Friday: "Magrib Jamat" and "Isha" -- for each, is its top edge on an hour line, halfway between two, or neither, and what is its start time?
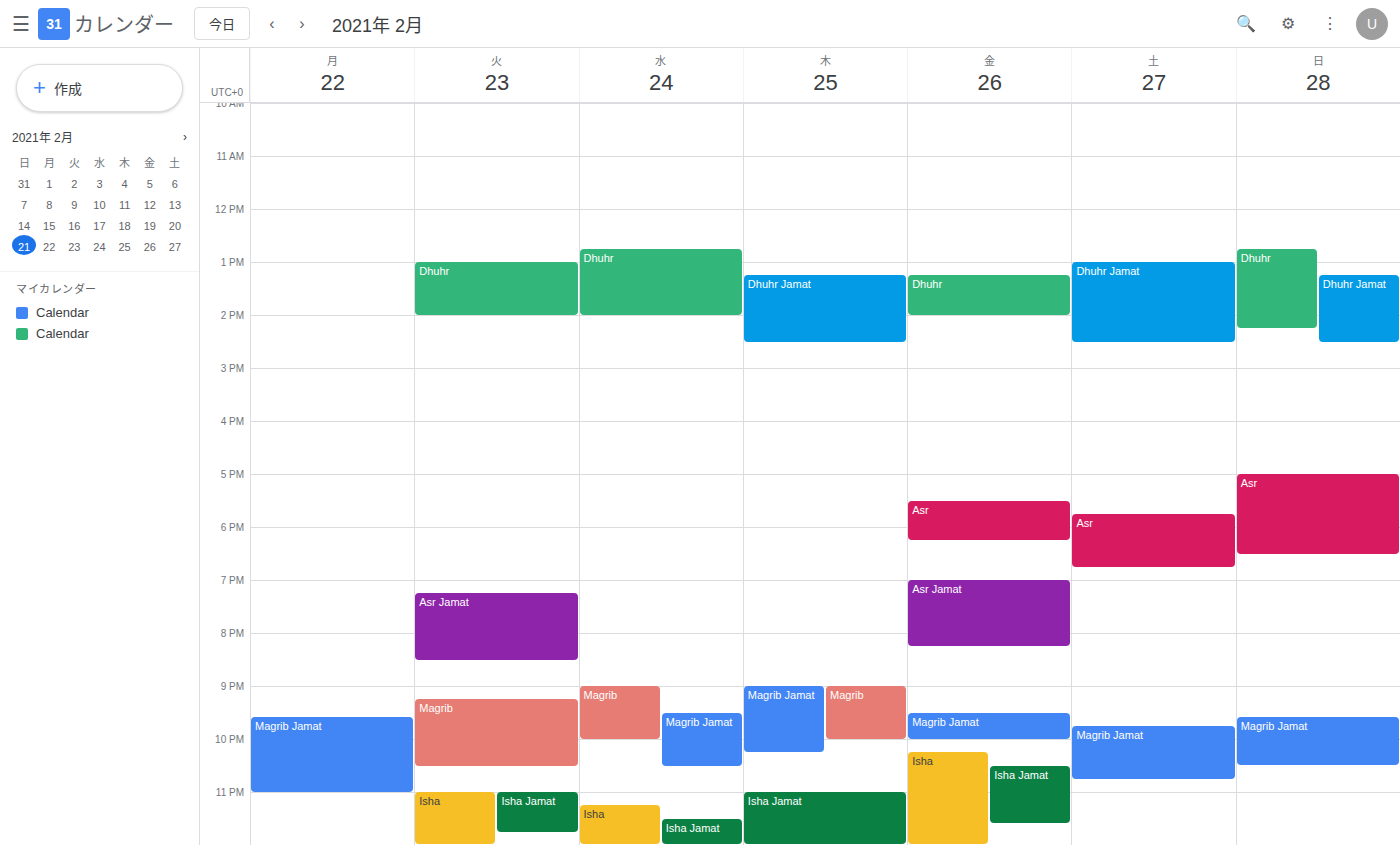
"Magrib Jamat": 9:30 PM, halfway between the 9 PM and 10 PM lines. "Isha": 10:15 PM, neither: a quarter of the way from the 10 PM line to the 11 PM line.